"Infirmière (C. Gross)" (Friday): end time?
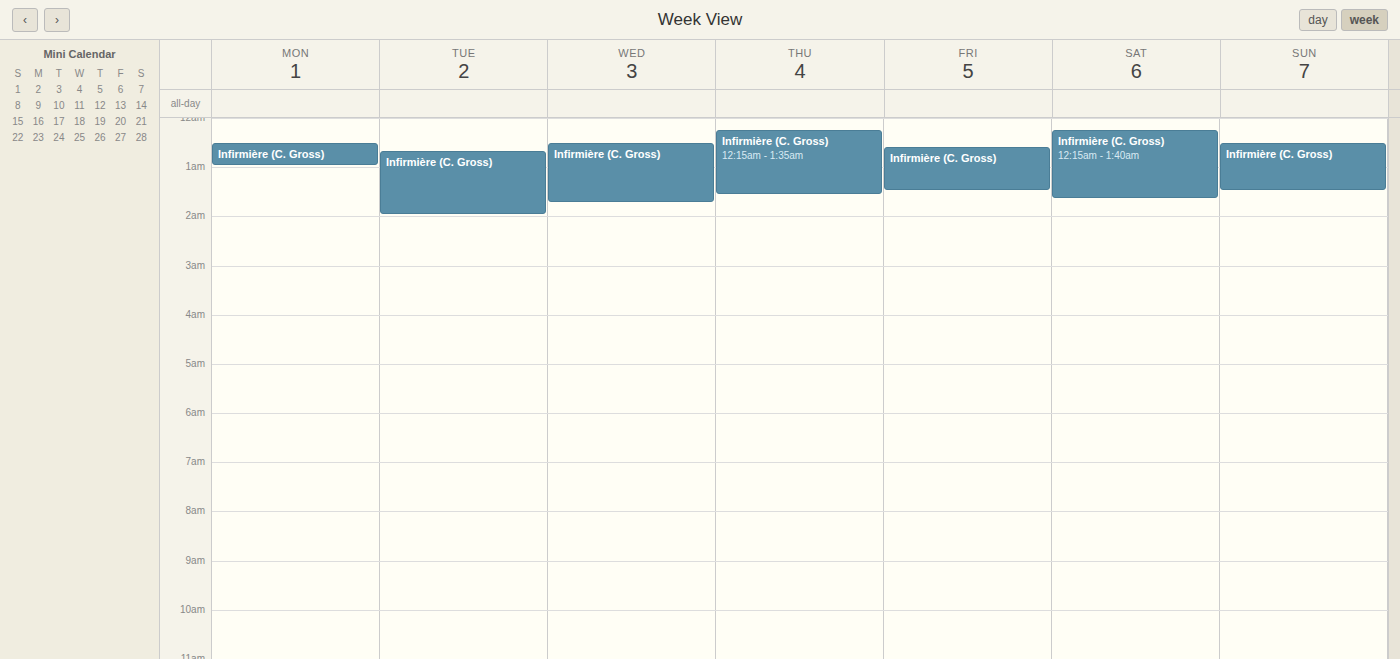
01:30